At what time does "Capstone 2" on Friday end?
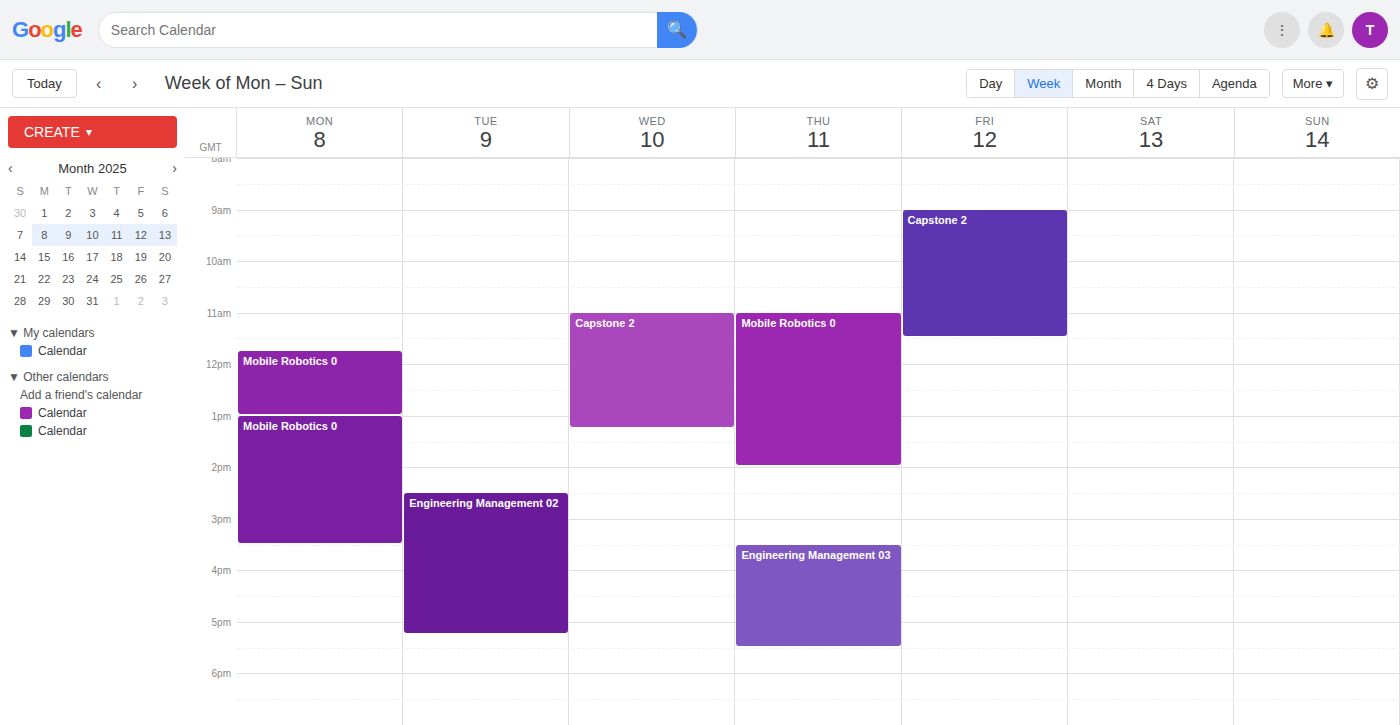
11:30 AM